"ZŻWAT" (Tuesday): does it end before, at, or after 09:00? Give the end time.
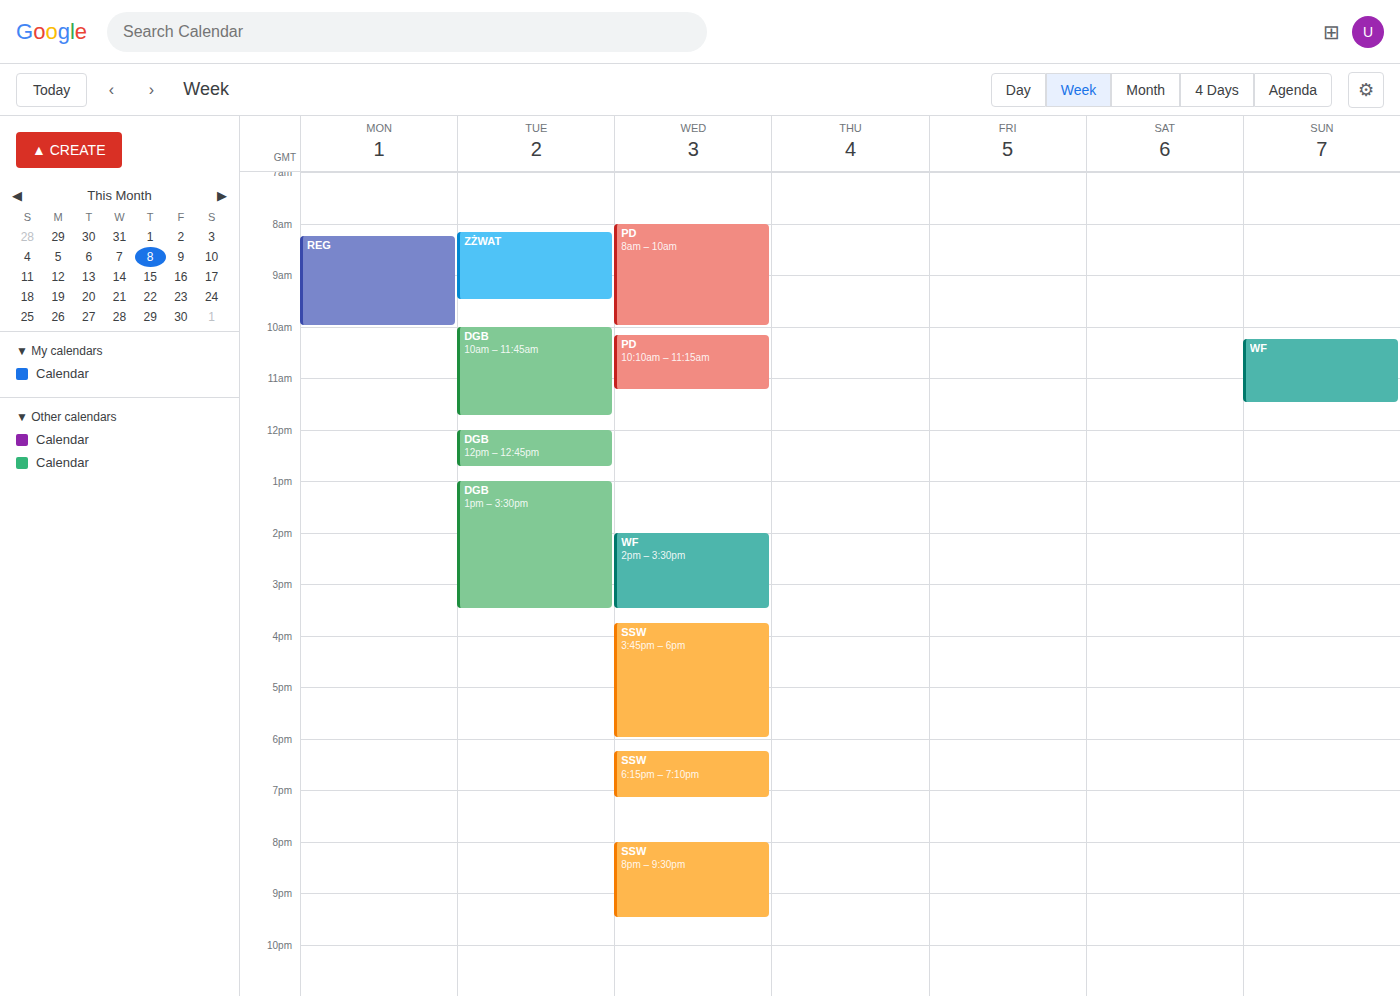
09:30 -- after 09:00, 30 minutes below the 09:00 line.